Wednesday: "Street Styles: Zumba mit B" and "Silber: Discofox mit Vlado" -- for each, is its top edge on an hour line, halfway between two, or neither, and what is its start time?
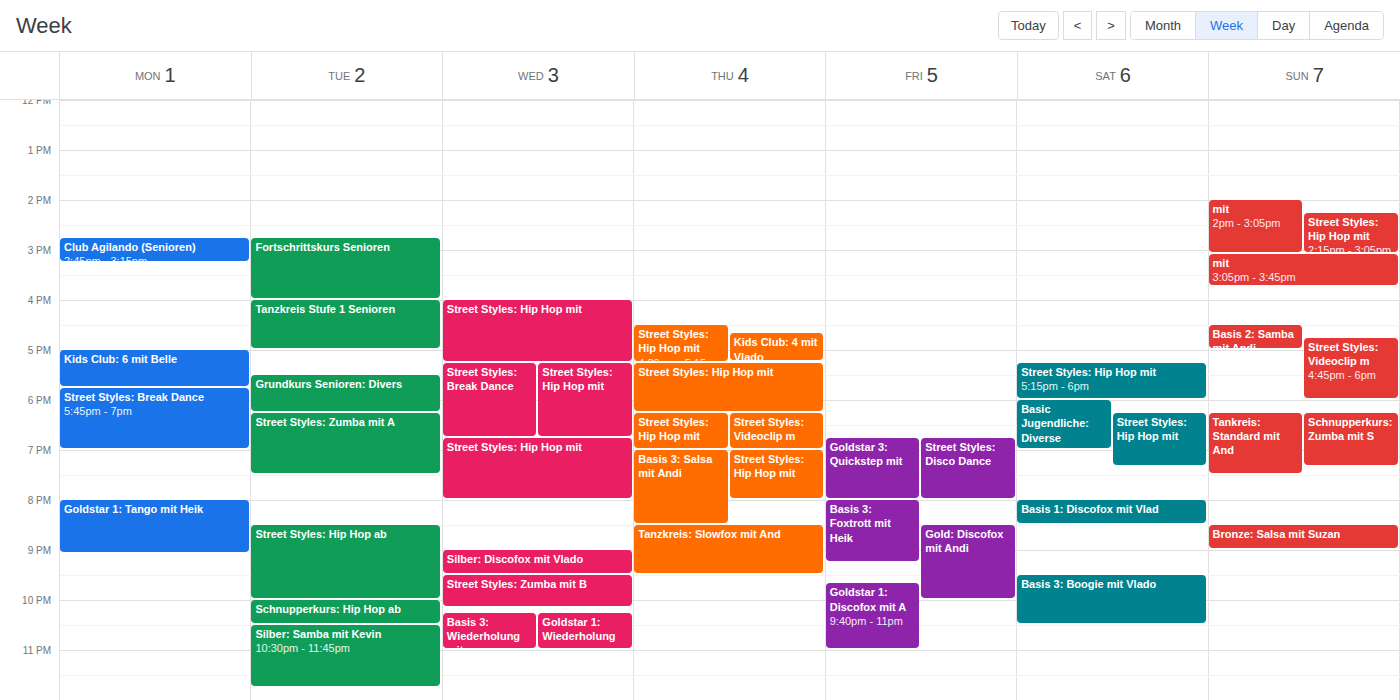
"Street Styles: Zumba mit B": 21:30, halfway between the 21:00 and 22:00 lines. "Silber: Discofox mit Vlado": 21:00, exactly on the 21:00 line.